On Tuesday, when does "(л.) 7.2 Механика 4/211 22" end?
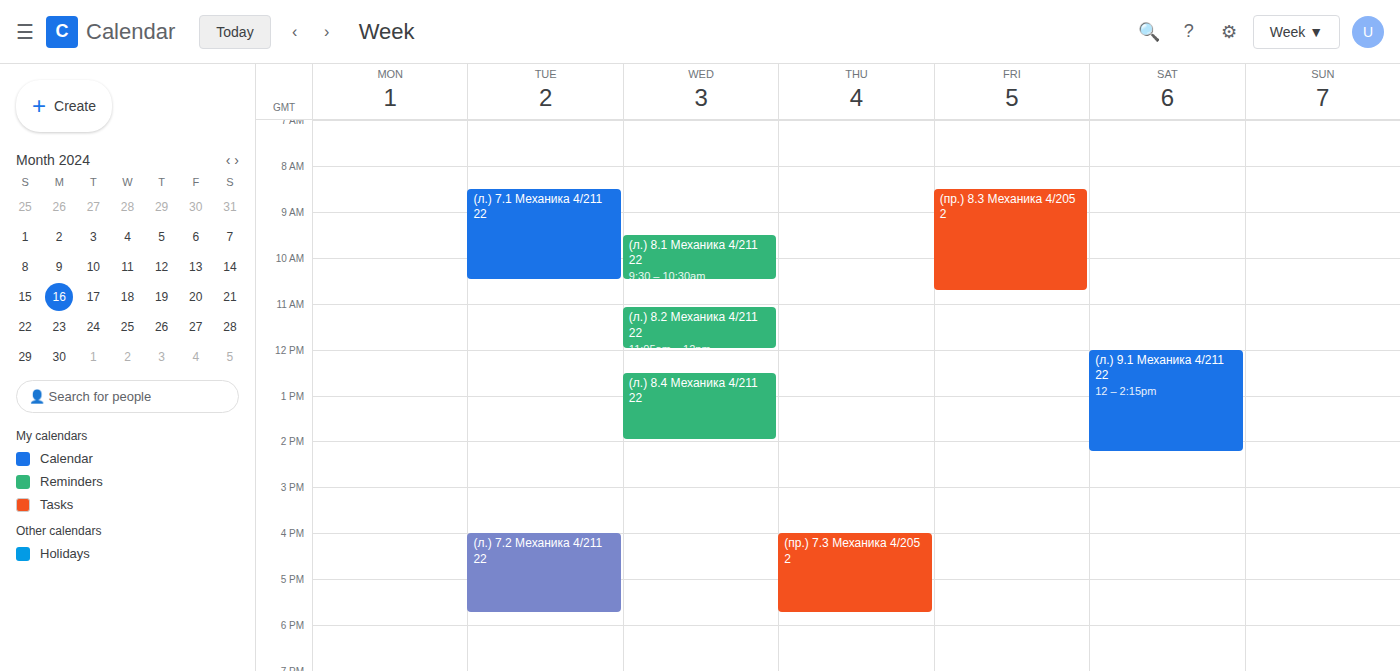
5:45 PM